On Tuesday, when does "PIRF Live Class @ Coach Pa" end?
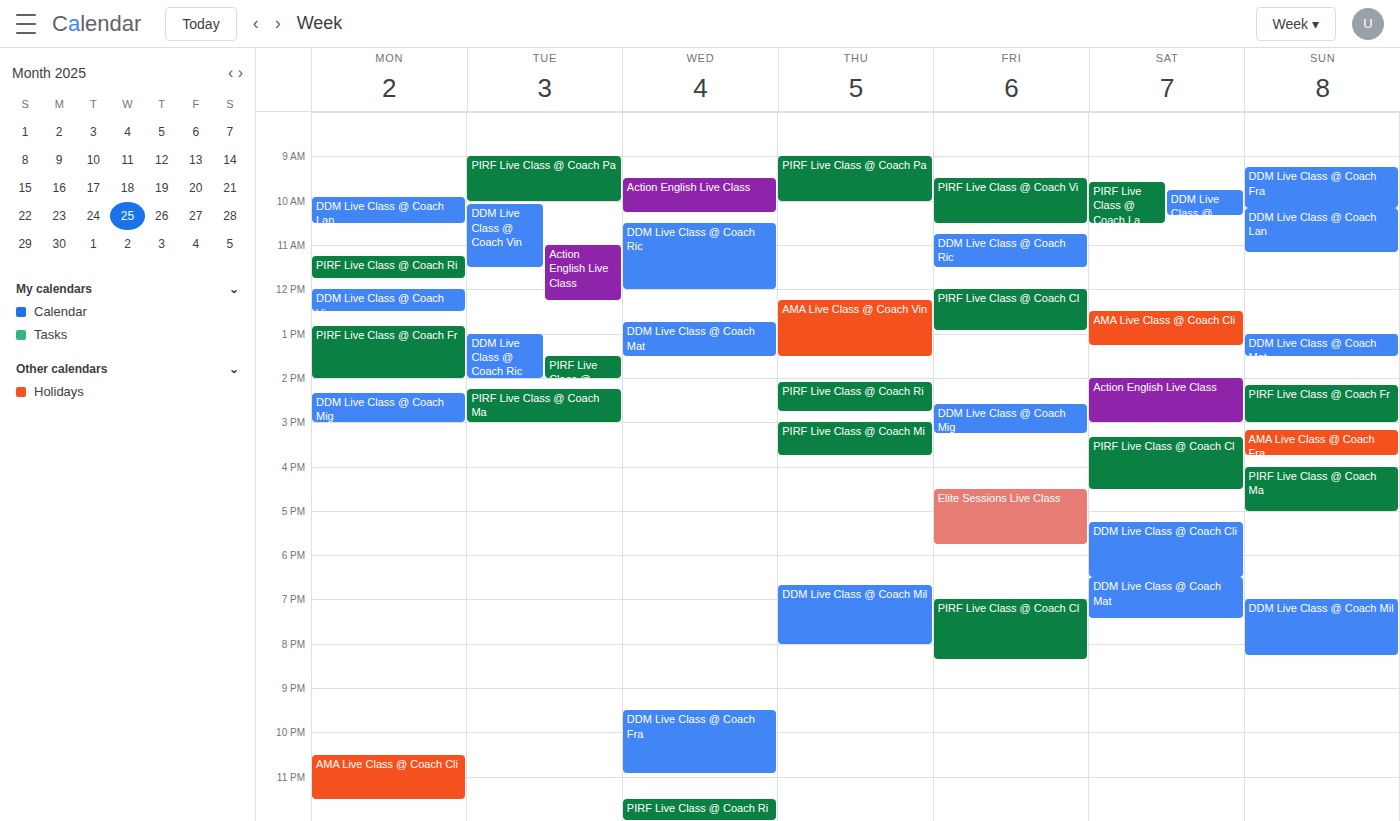
10:00